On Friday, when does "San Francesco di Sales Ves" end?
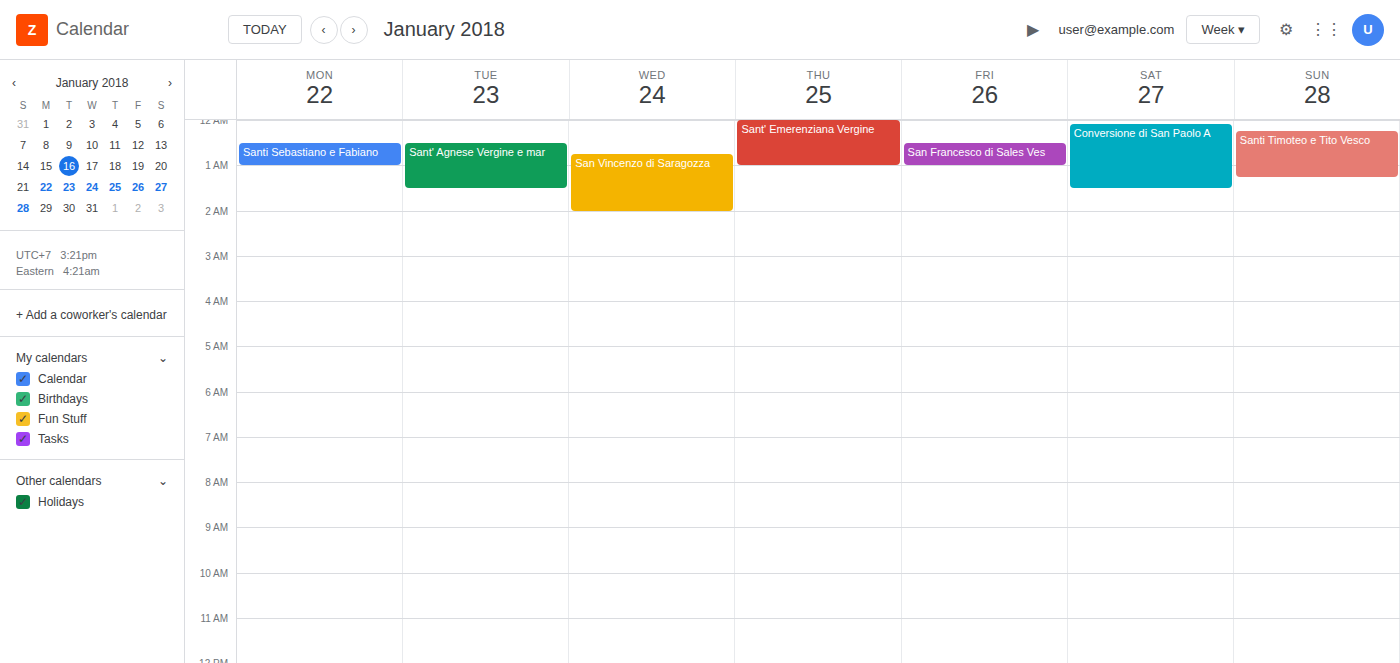
1:00 AM